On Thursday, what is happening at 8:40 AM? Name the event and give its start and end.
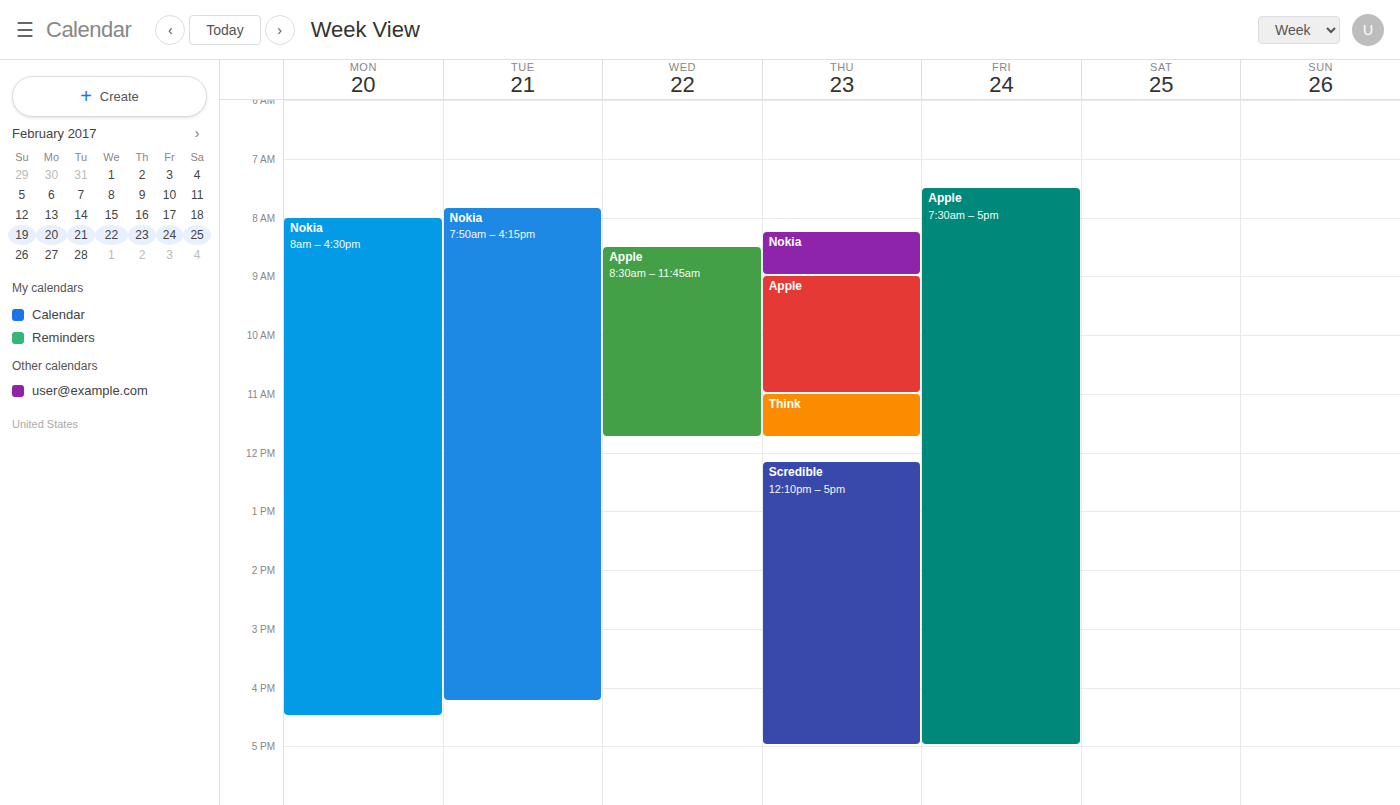
"Nokia", 8:15 AM to 9:00 AM